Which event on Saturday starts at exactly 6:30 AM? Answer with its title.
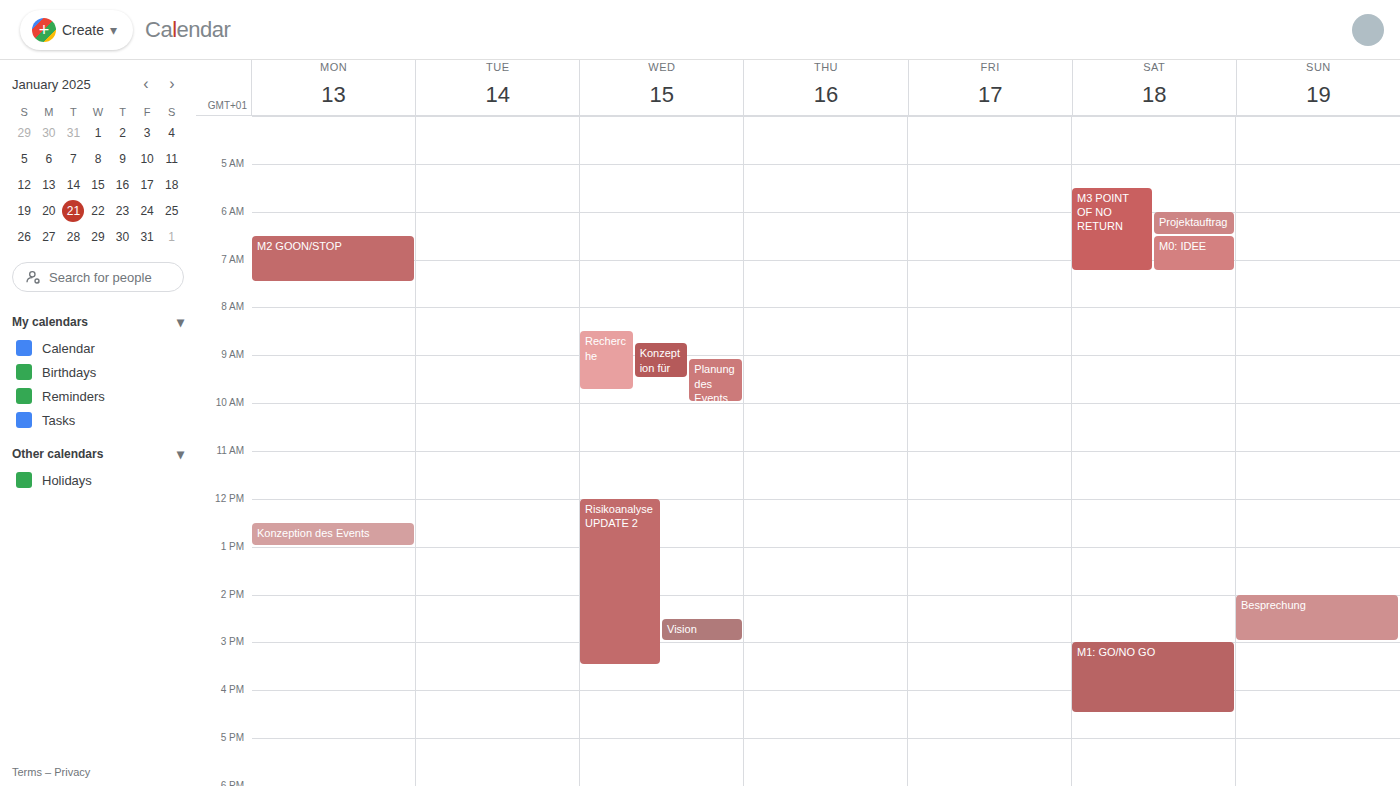
"M0: IDEE"